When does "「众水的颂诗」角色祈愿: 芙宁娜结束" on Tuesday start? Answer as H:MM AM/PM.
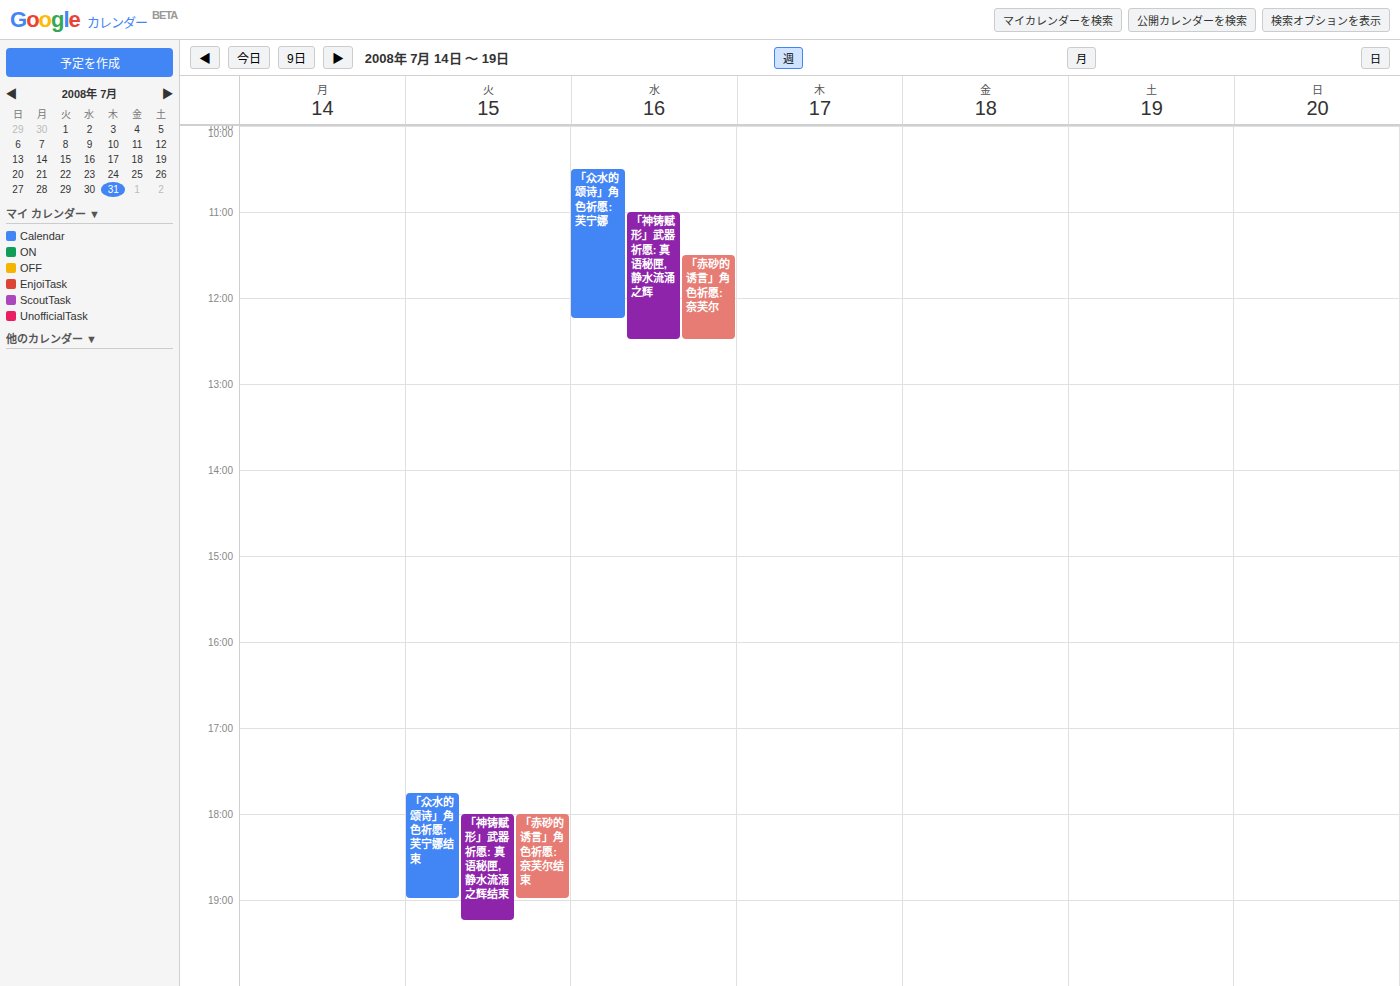
5:45 PM